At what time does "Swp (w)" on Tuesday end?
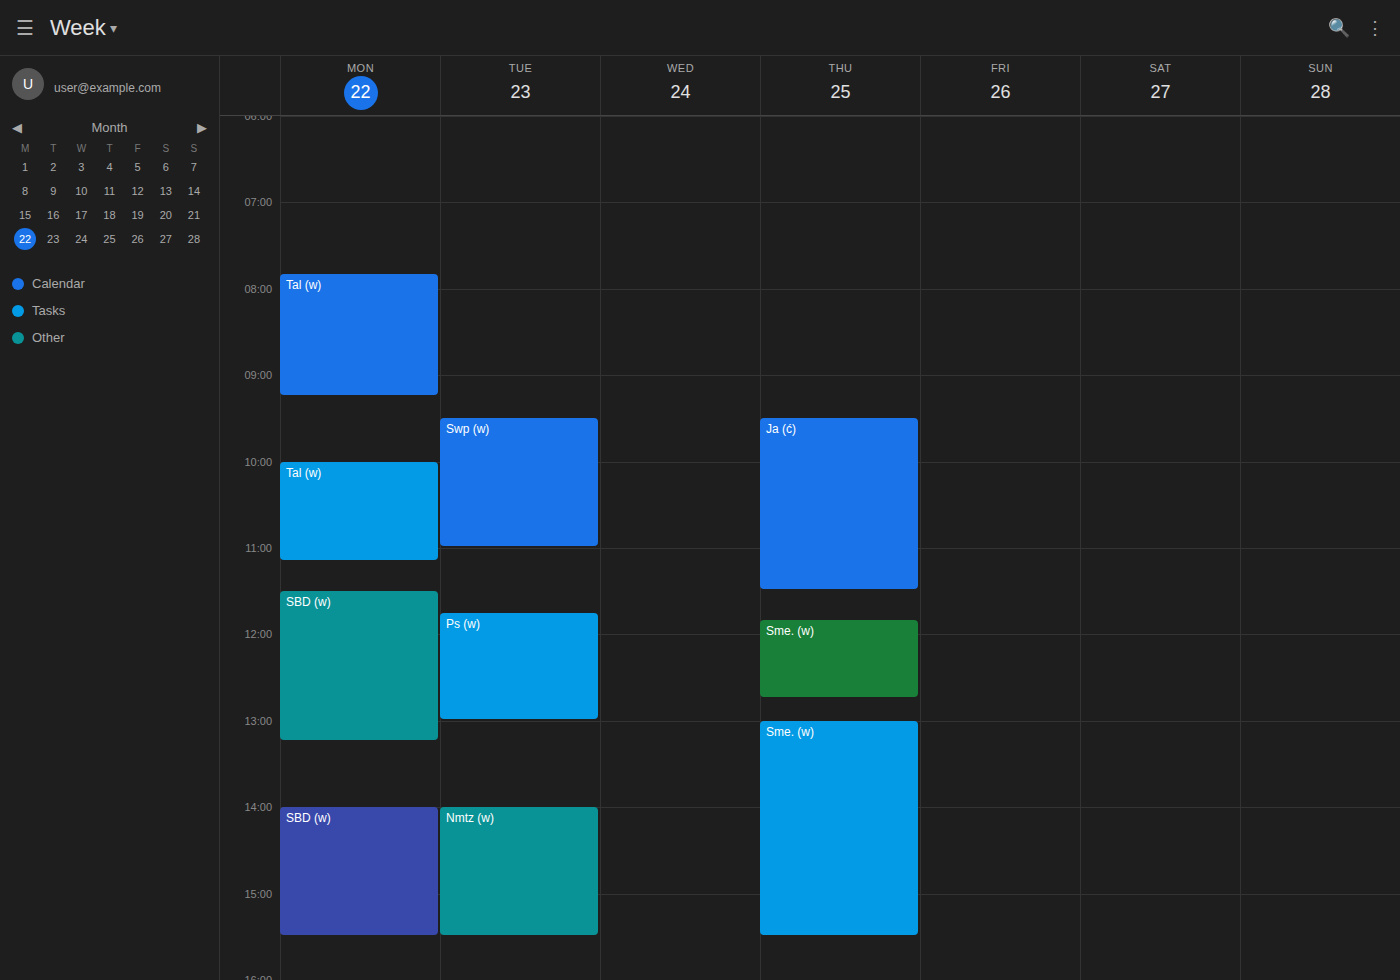
11:00 AM